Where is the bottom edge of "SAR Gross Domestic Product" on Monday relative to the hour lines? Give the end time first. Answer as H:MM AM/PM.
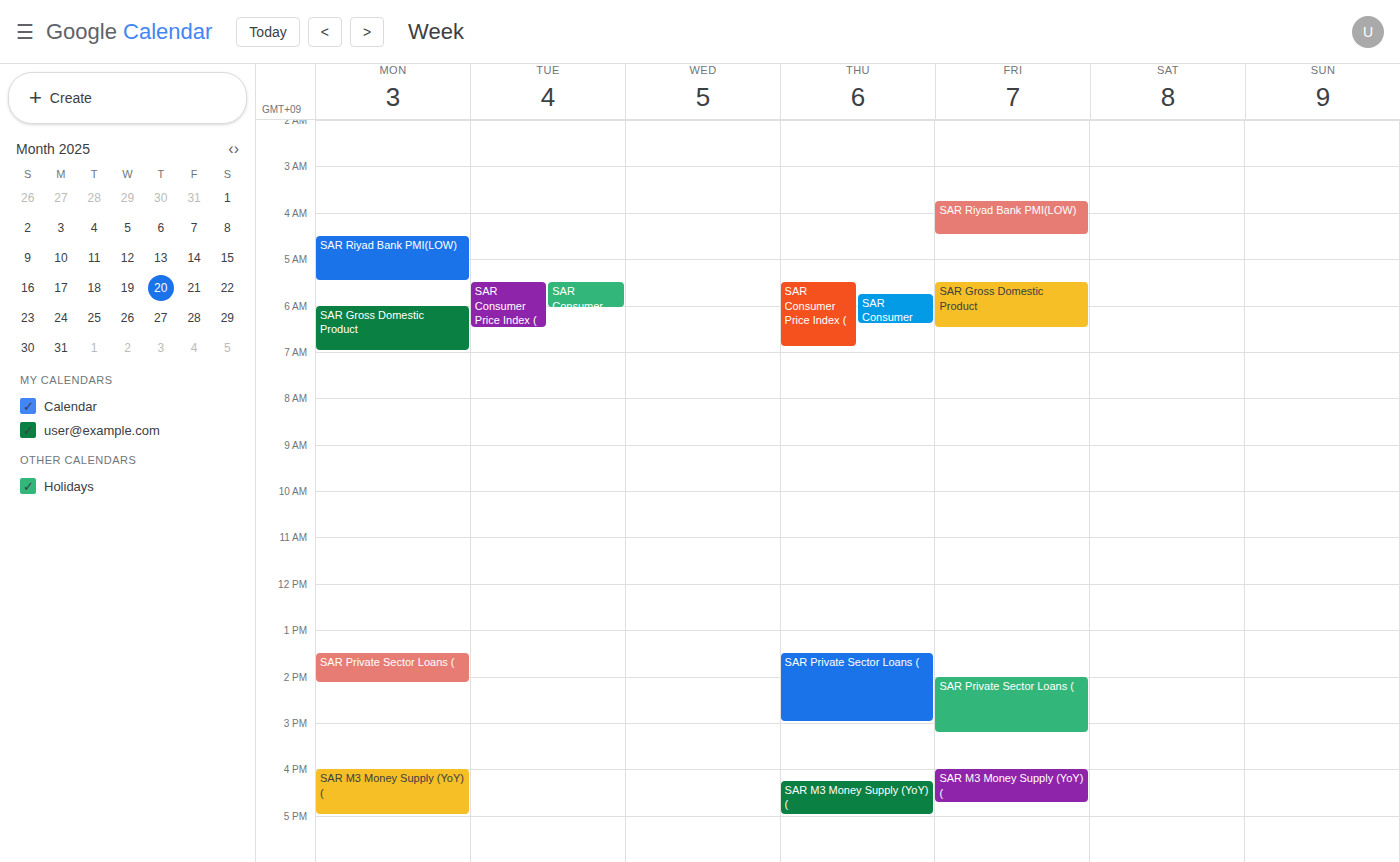
7:00 AM -- exactly on the 7 AM line.